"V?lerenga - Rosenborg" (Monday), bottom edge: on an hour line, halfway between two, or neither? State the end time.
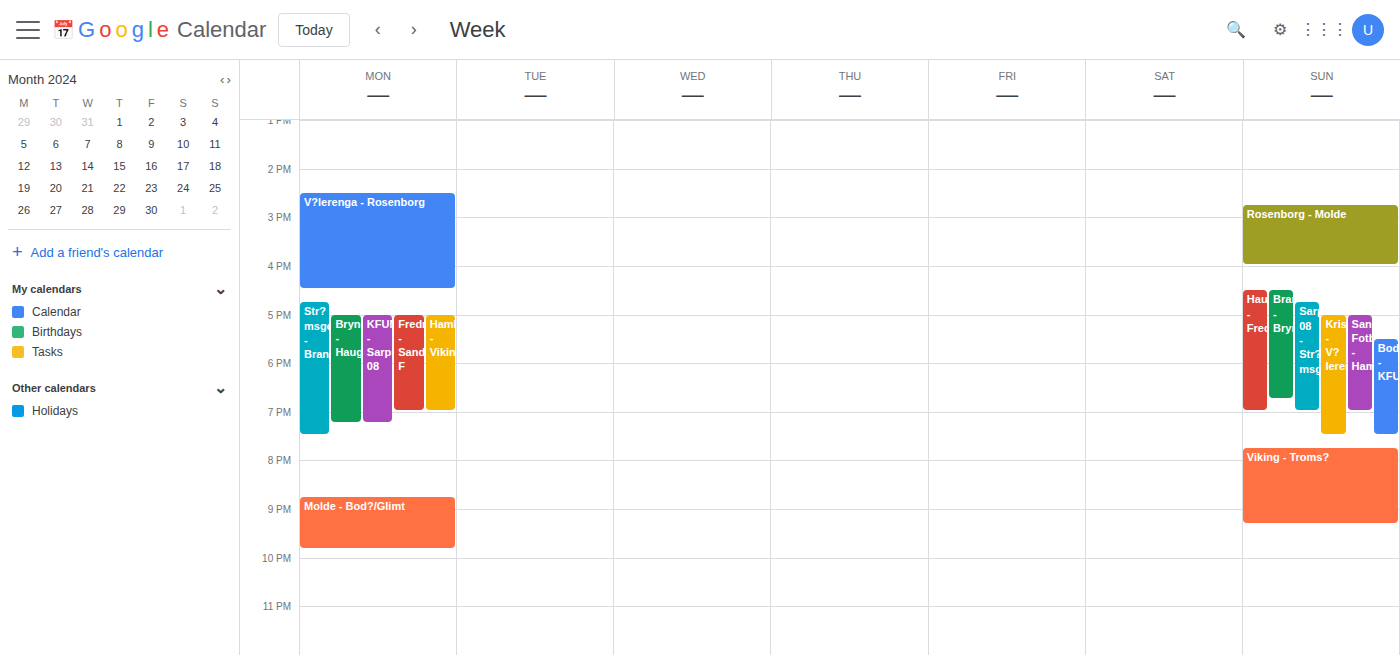
4:30 PM -- halfway between the 4 PM and 5 PM lines.